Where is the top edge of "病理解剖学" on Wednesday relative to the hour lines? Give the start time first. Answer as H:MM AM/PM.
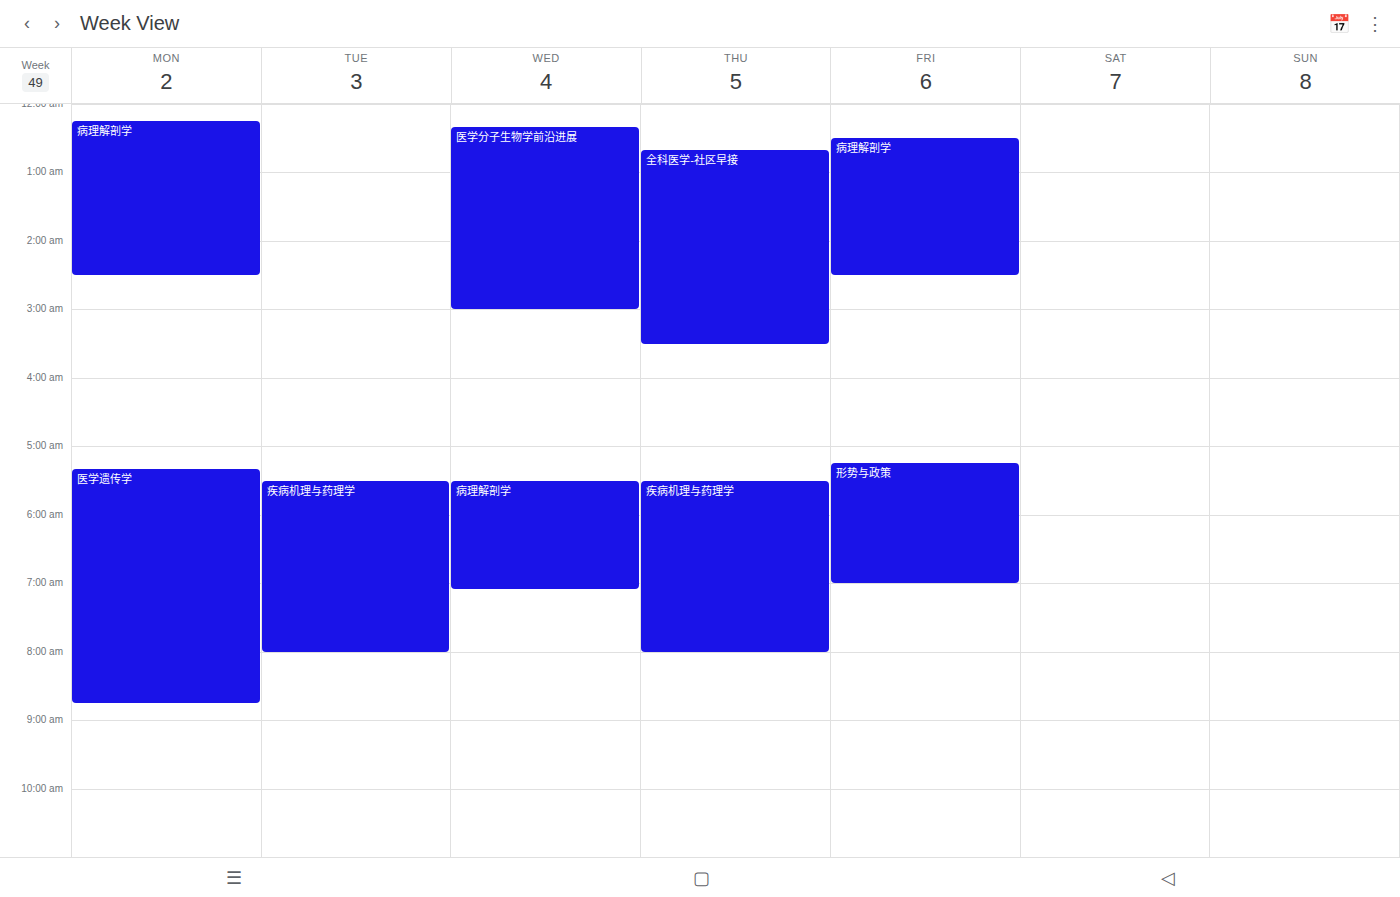
5:30 AM -- halfway between the 5 AM and 6 AM lines.